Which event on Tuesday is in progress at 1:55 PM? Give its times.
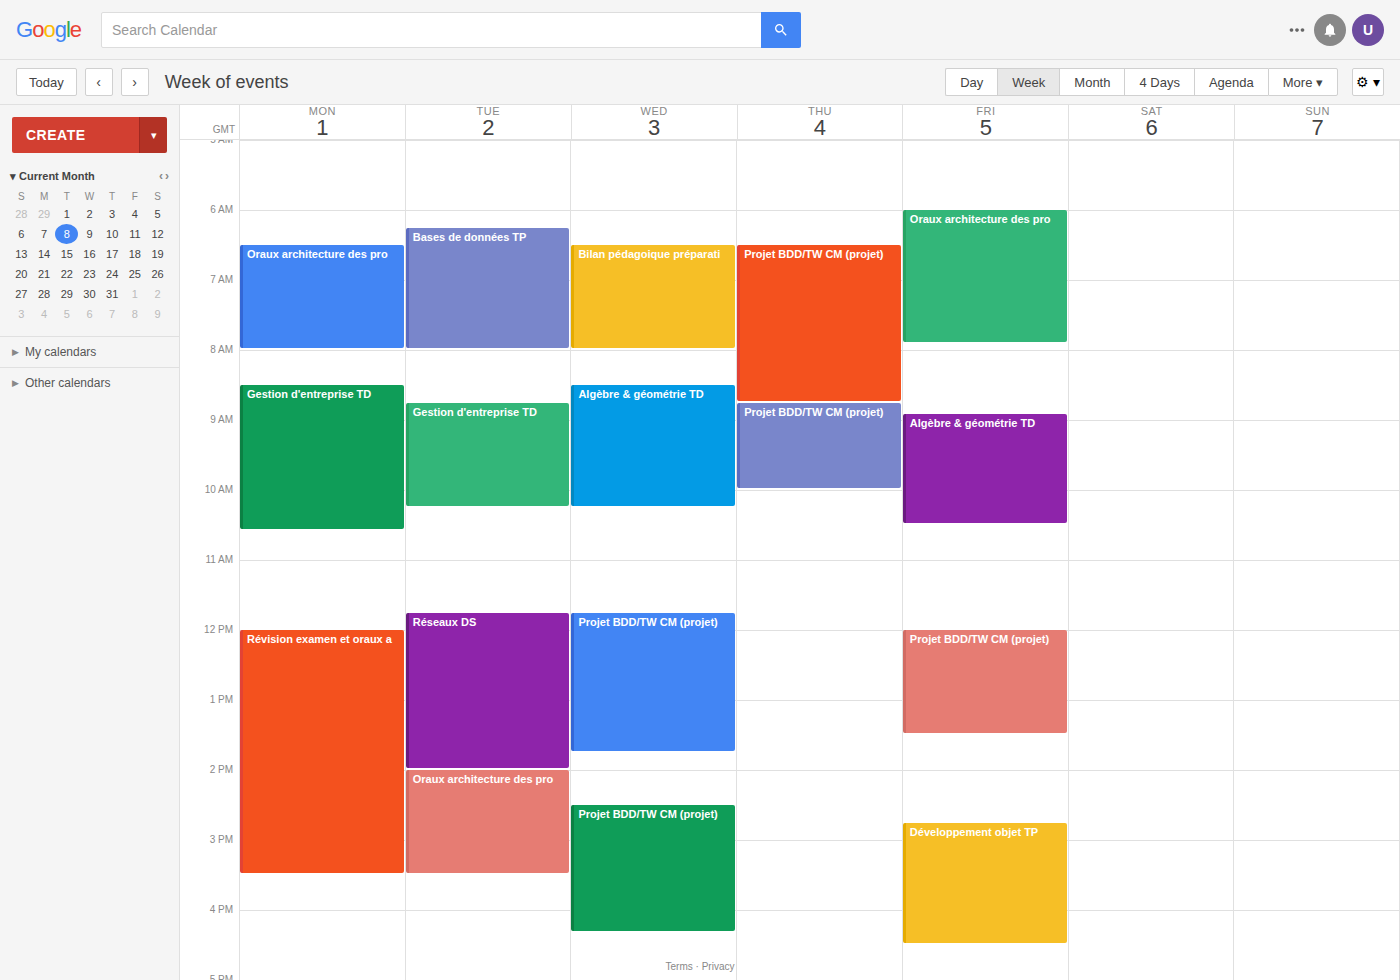
"Réseaux DS", 11:45 AM to 2:00 PM